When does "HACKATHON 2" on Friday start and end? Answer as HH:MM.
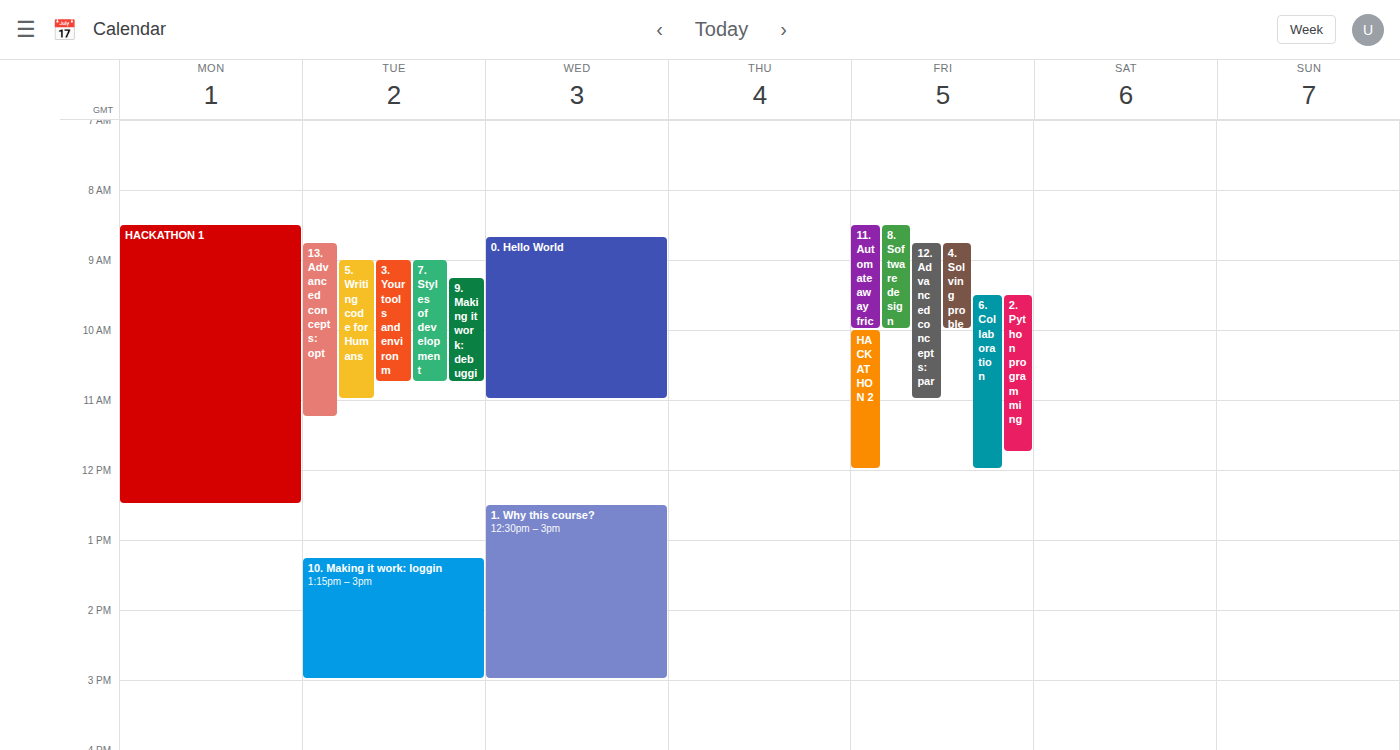
10:00 to 12:00